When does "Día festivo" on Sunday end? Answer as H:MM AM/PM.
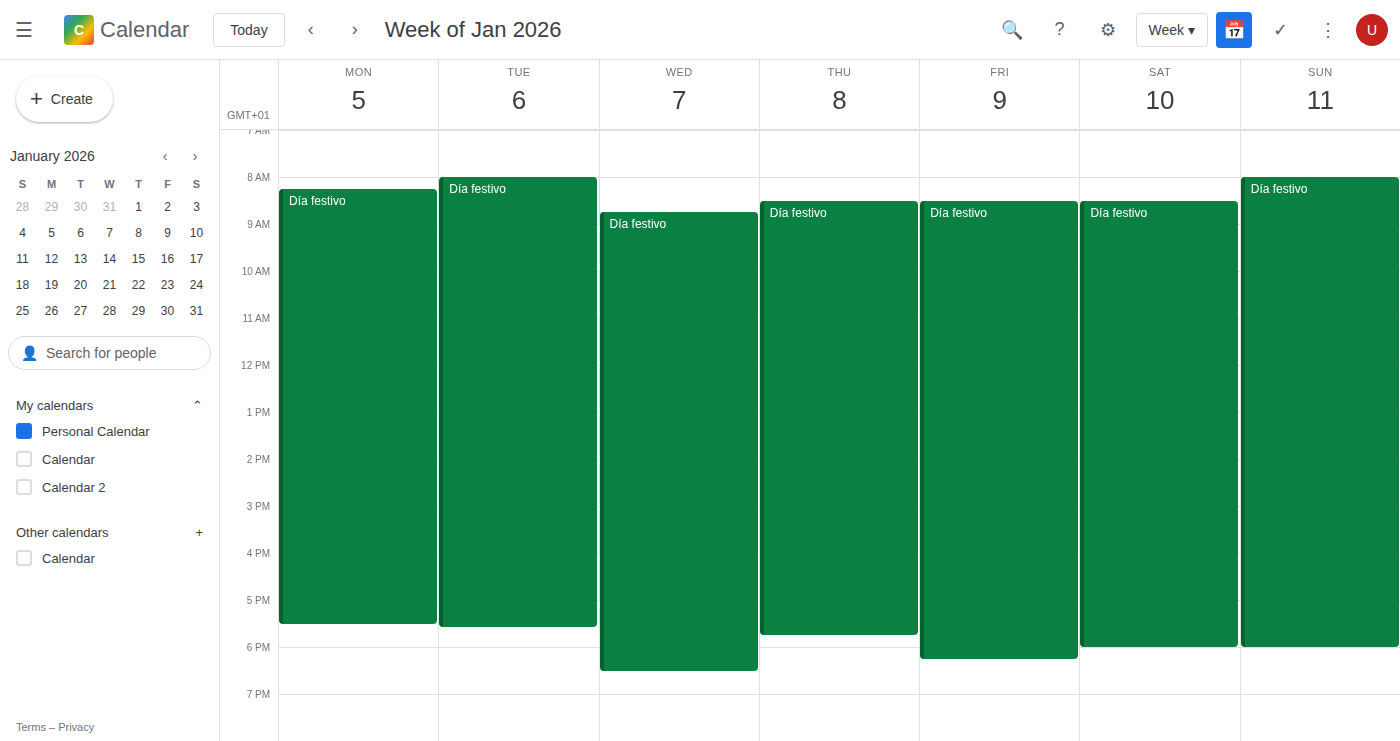
6:00 PM